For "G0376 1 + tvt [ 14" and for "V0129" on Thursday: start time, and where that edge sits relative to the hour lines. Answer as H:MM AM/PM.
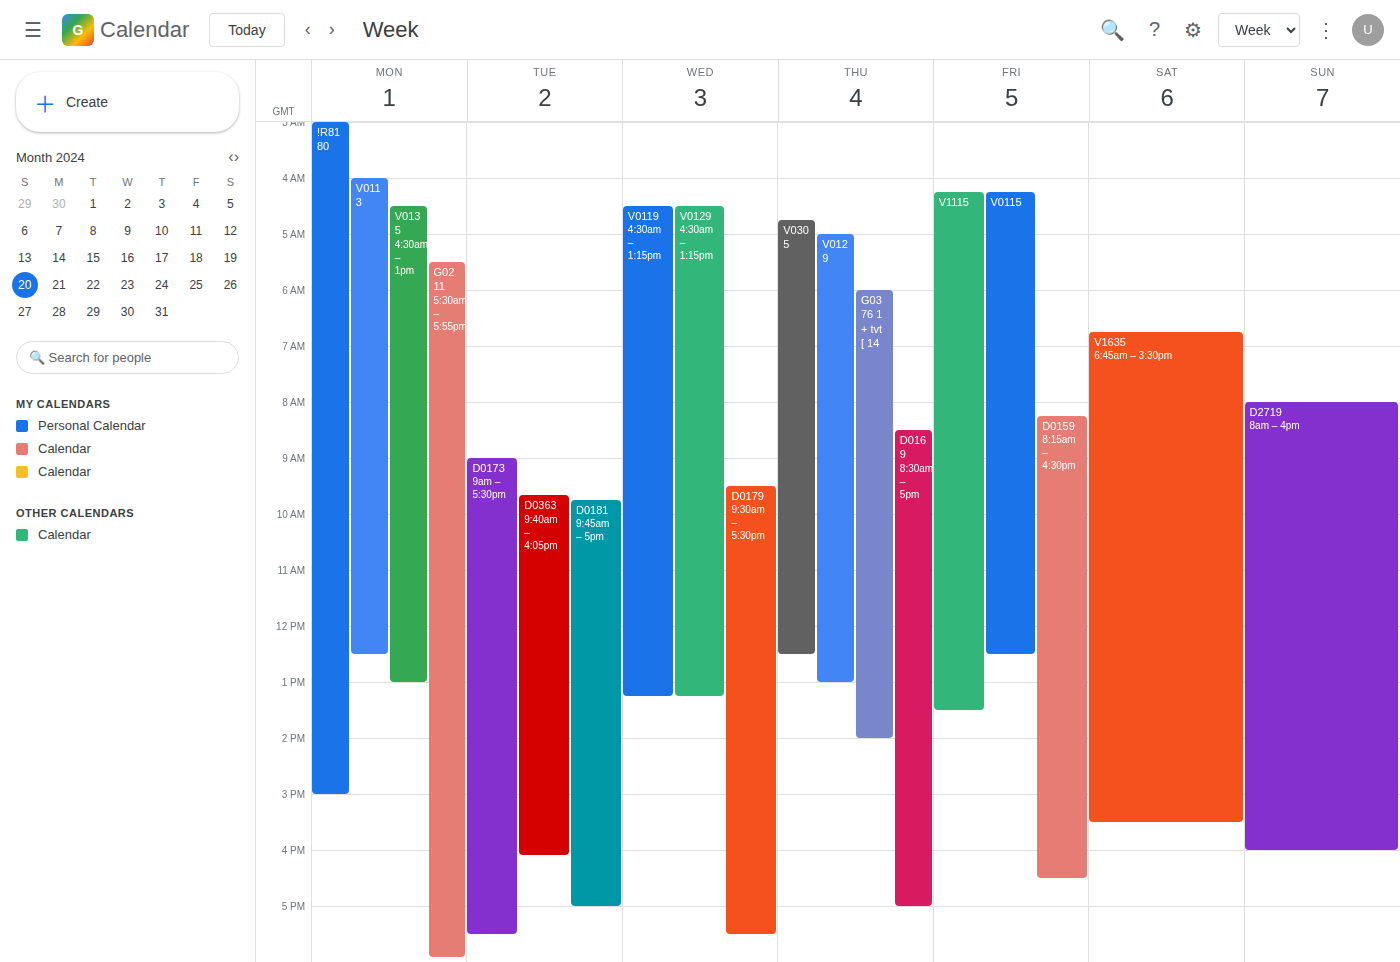
"G0376 1 + tvt [ 14": 6:00 AM, exactly on the 6 AM line. "V0129": 5:00 AM, exactly on the 5 AM line.